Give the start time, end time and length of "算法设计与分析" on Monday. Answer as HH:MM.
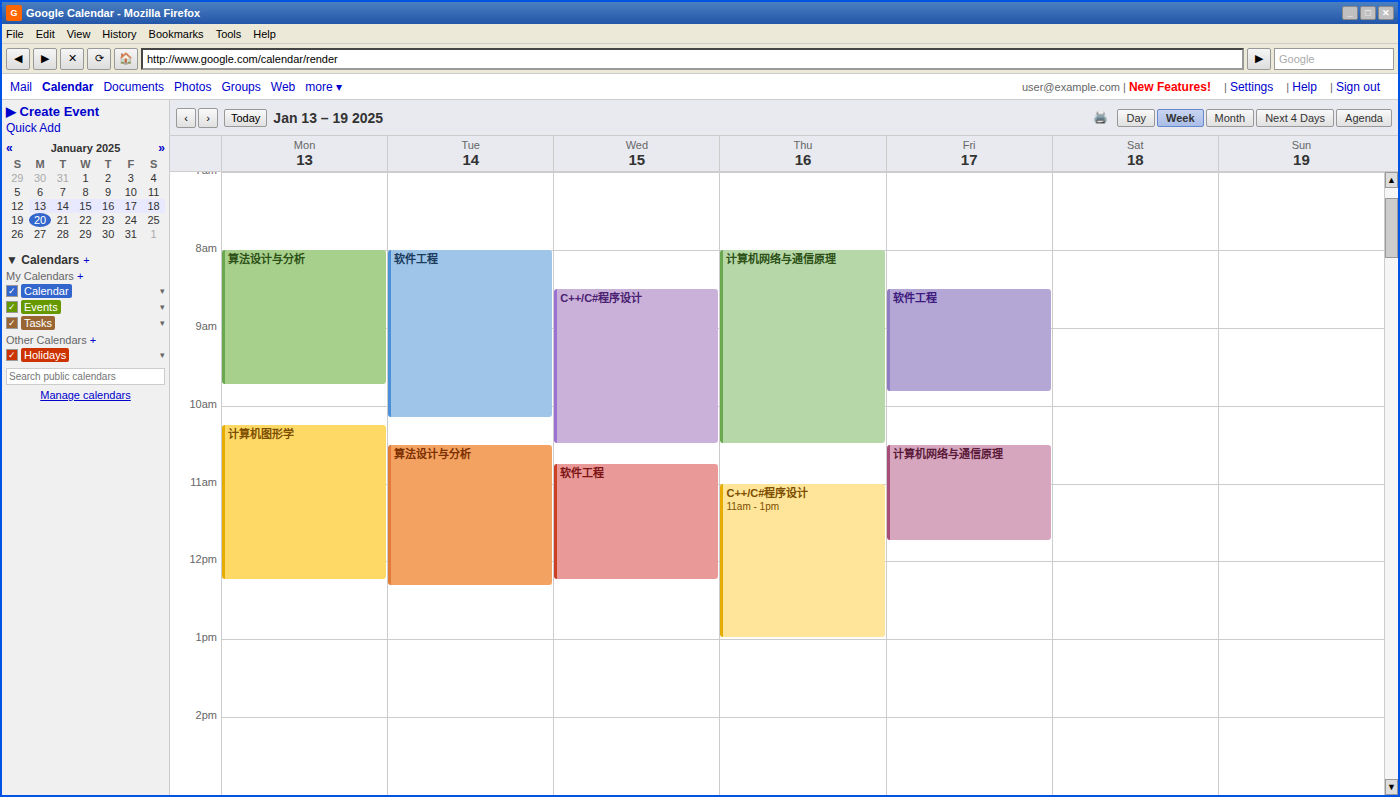
08:00 to 09:45, 1 hour 45 minutes